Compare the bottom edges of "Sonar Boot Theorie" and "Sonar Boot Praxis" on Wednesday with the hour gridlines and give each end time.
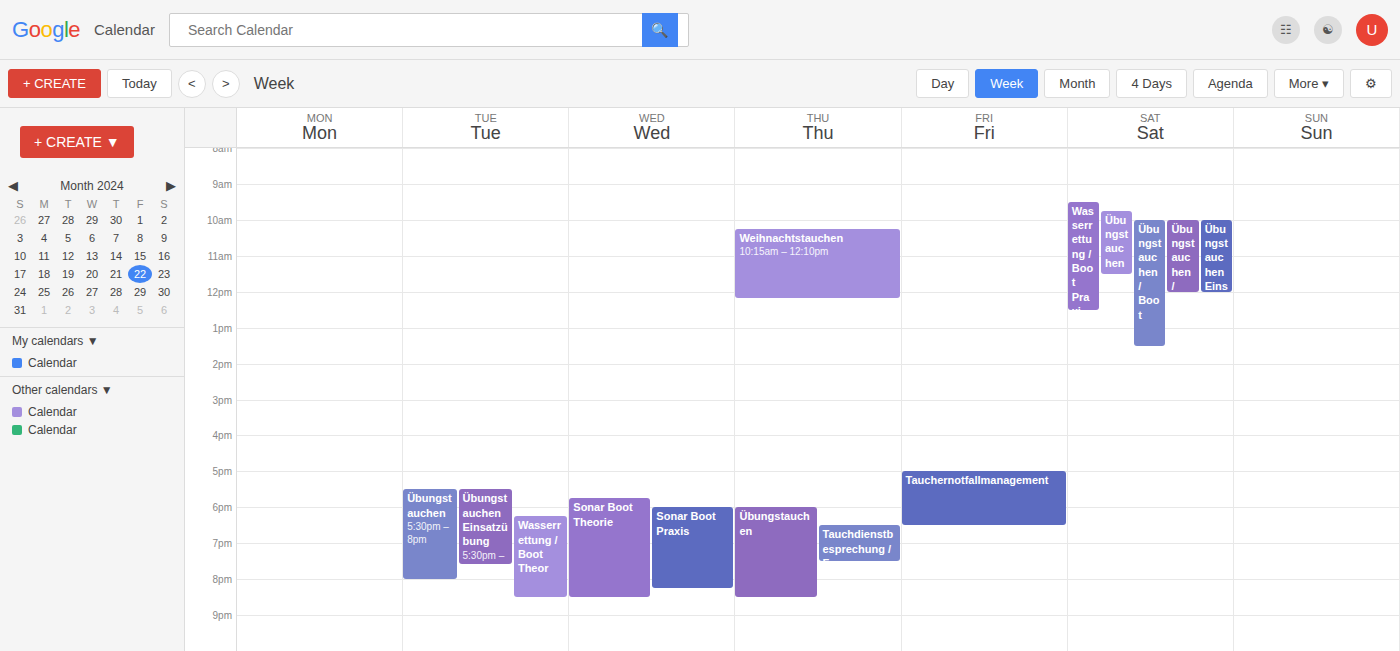
"Sonar Boot Theorie": 20:30, halfway between the 20:00 and 21:00 lines. "Sonar Boot Praxis": 20:15, neither: a quarter of the way from the 20:00 line to the 21:00 line.